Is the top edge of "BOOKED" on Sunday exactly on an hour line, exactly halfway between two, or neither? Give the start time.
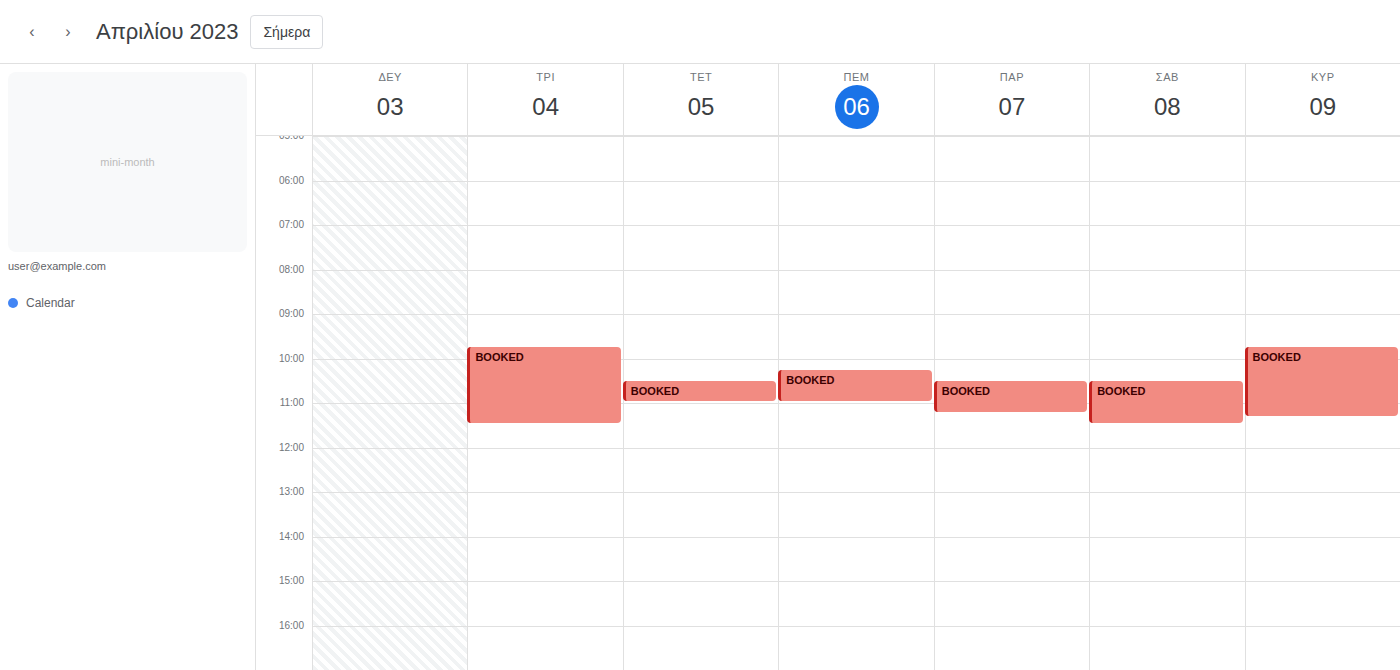
9:45 AM -- neither: three quarters of the way from the 9 AM line to the 10 AM line.